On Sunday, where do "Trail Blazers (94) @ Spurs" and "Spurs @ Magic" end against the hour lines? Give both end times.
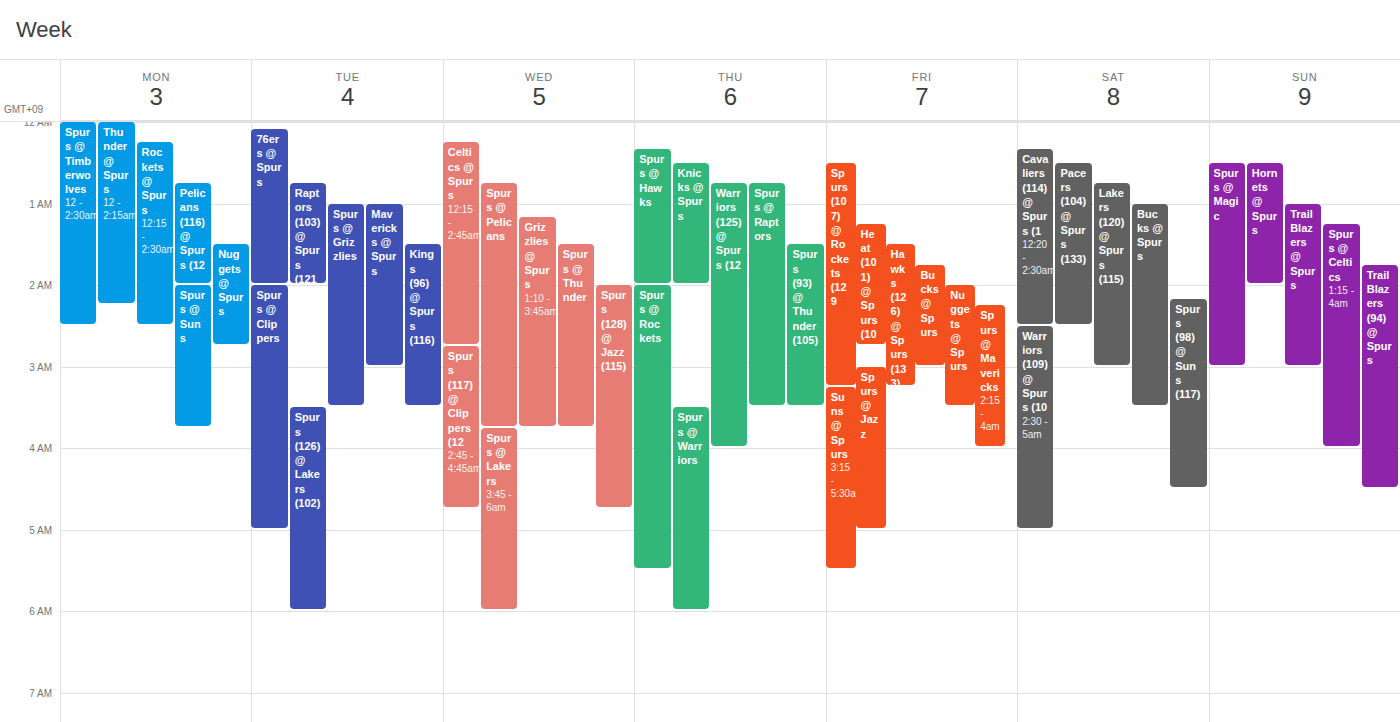
"Trail Blazers (94) @ Spurs": 4:30 AM, halfway between the 4 AM and 5 AM lines. "Spurs @ Magic": 3:00 AM, exactly on the 3 AM line.